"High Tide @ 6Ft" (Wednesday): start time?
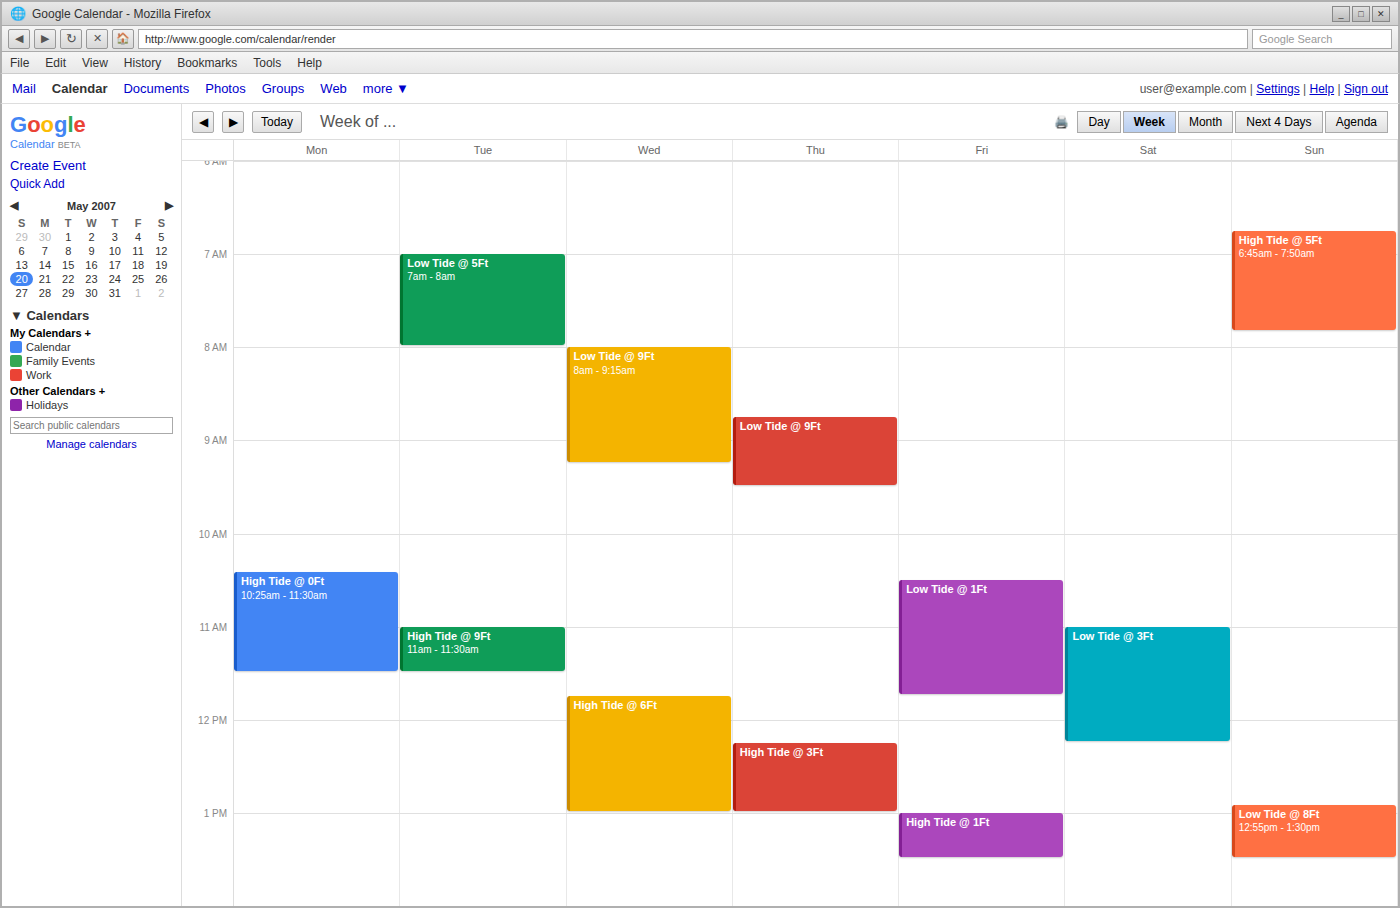
11:45 AM